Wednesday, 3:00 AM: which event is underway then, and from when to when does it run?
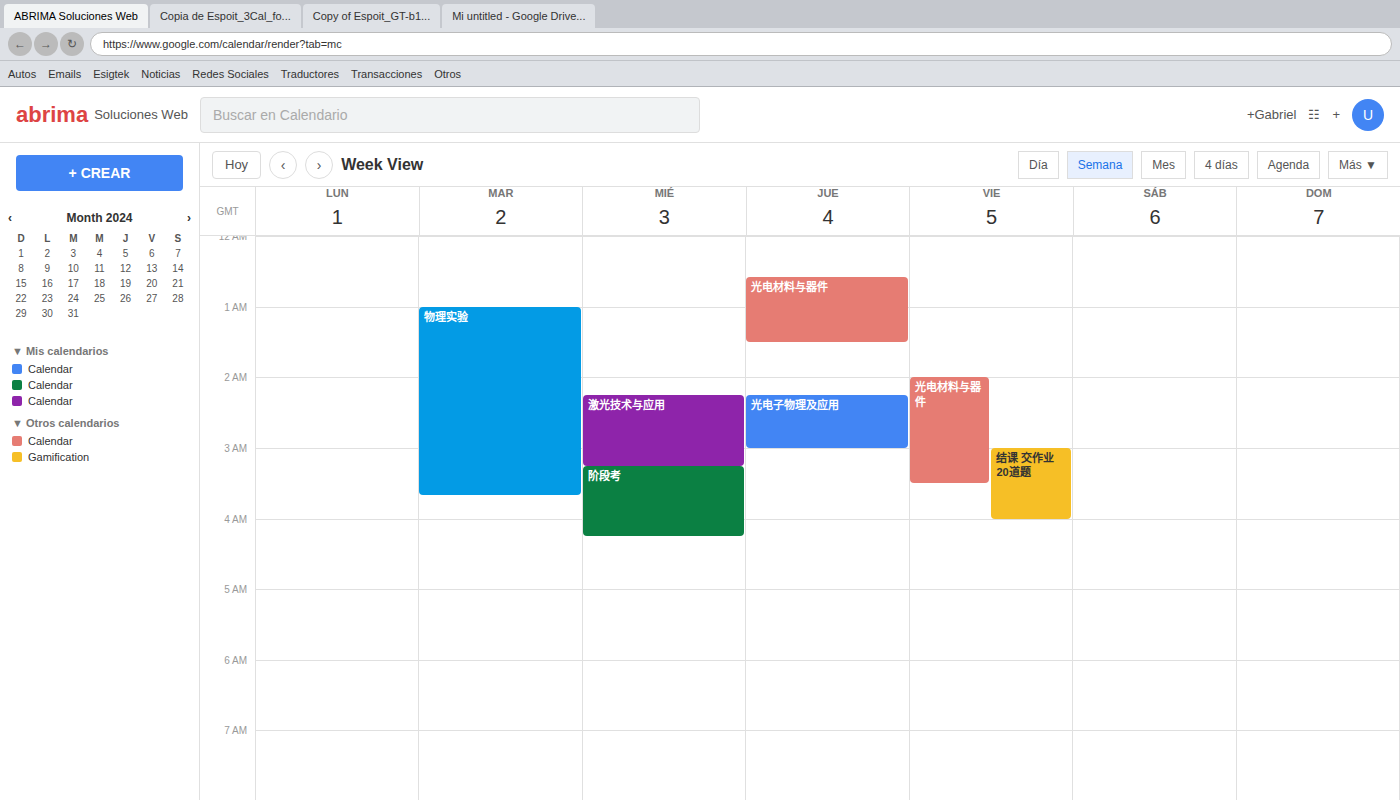
"激光技术与应用", 2:15 AM to 3:15 AM